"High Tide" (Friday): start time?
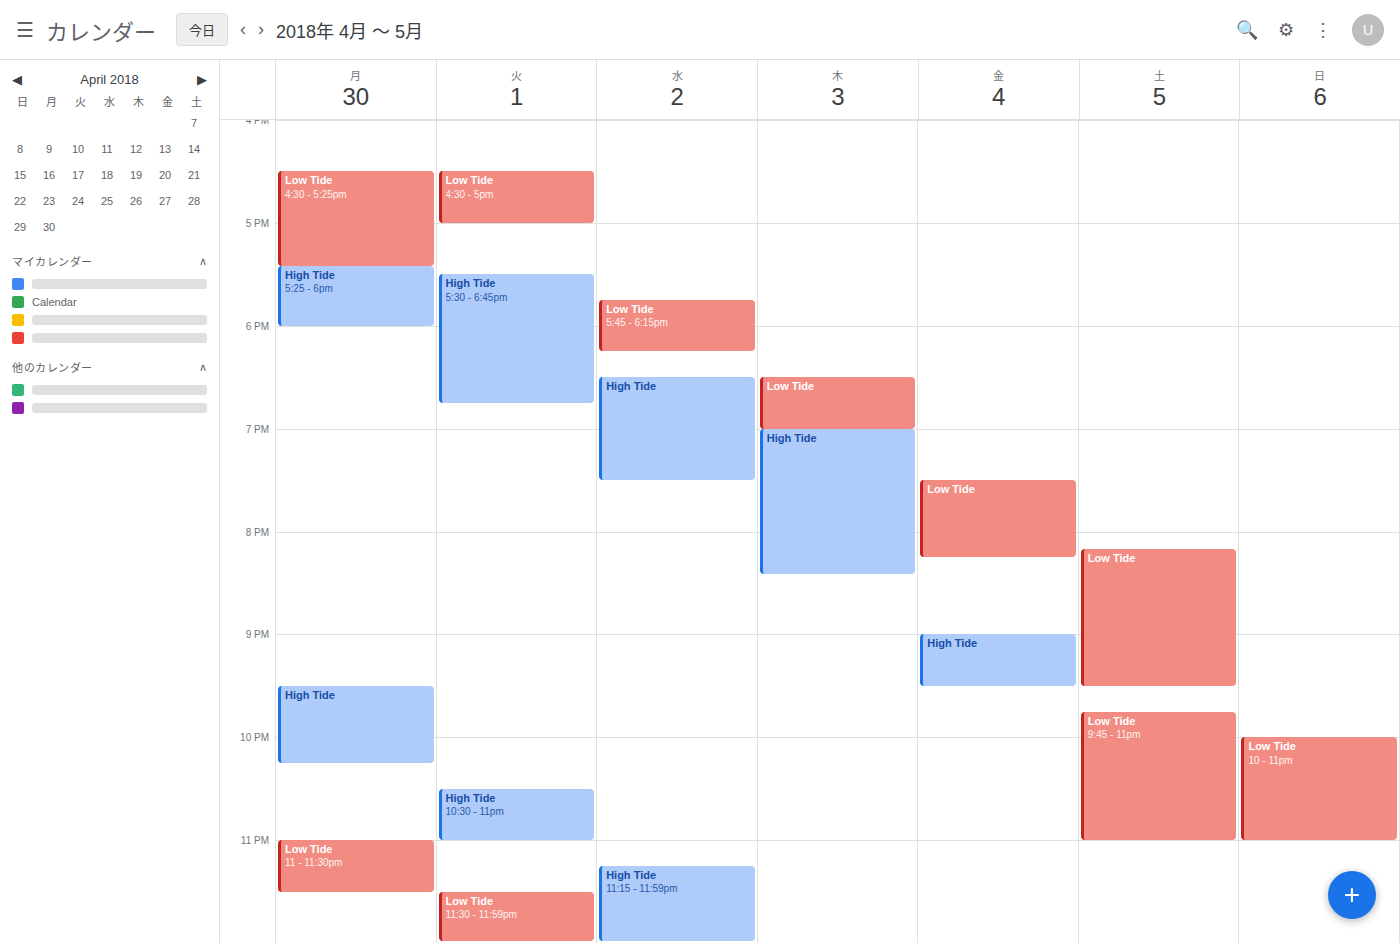
9:00 PM